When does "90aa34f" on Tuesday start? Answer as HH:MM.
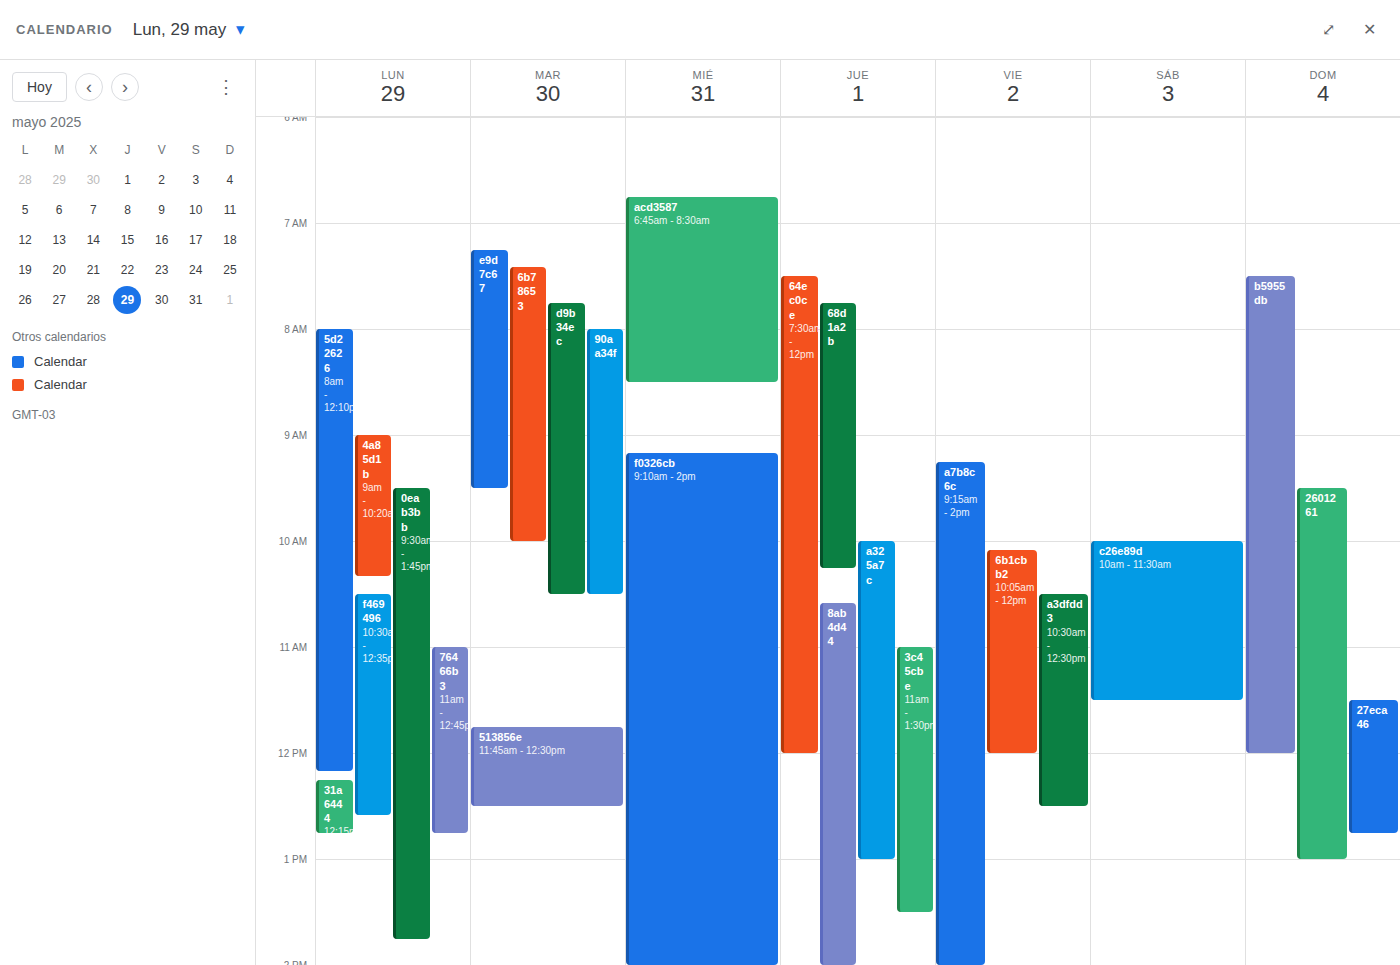
08:00